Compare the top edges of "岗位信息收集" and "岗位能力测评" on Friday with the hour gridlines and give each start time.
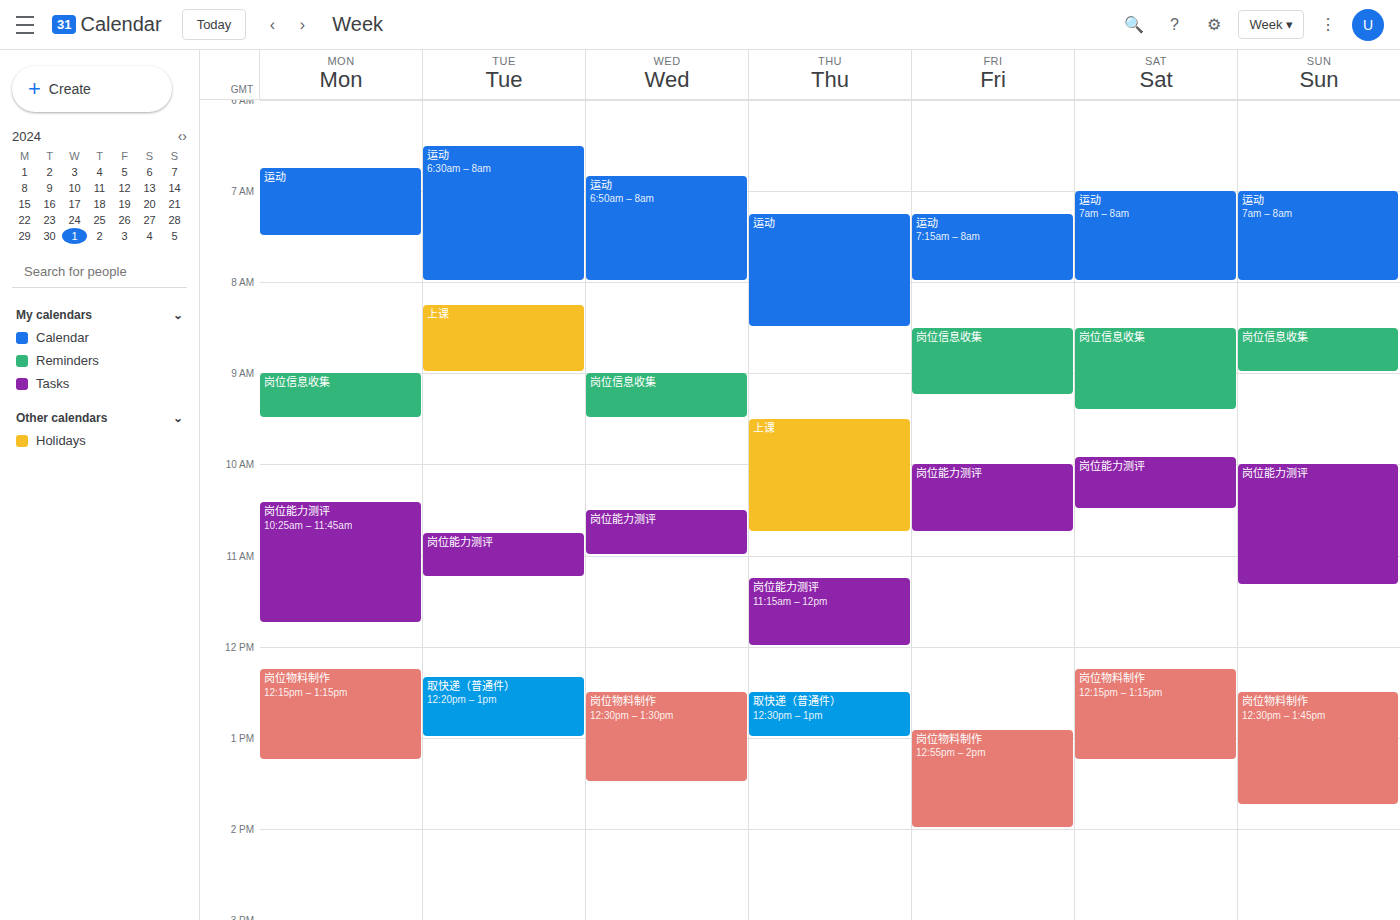
"岗位信息收集": 8:30 AM, halfway between the 8 AM and 9 AM lines. "岗位能力测评": 10:00 AM, exactly on the 10 AM line.